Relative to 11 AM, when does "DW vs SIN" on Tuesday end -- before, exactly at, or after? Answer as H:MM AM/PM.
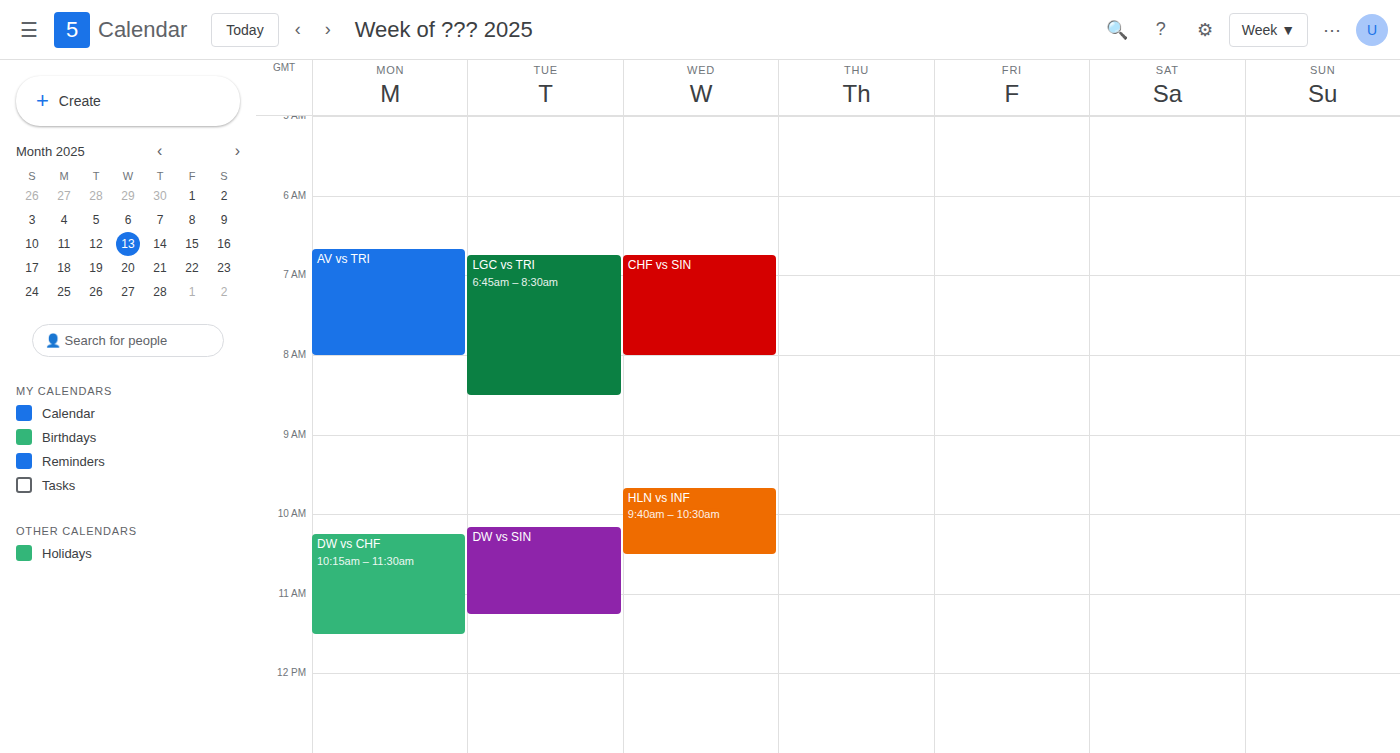
11:15 AM -- after 11 AM, 15 minutes below the 11 AM line.